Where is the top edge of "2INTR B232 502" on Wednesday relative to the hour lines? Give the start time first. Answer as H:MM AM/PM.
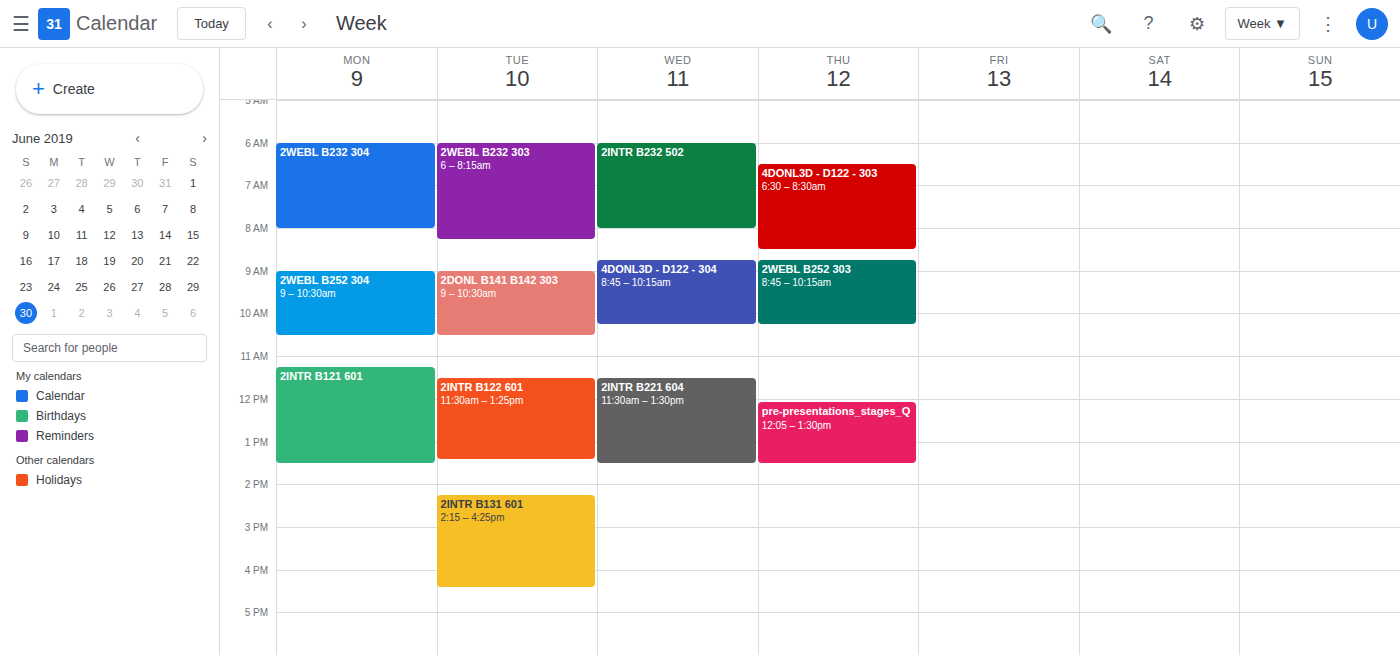
6:00 AM -- exactly on the 6 AM line.